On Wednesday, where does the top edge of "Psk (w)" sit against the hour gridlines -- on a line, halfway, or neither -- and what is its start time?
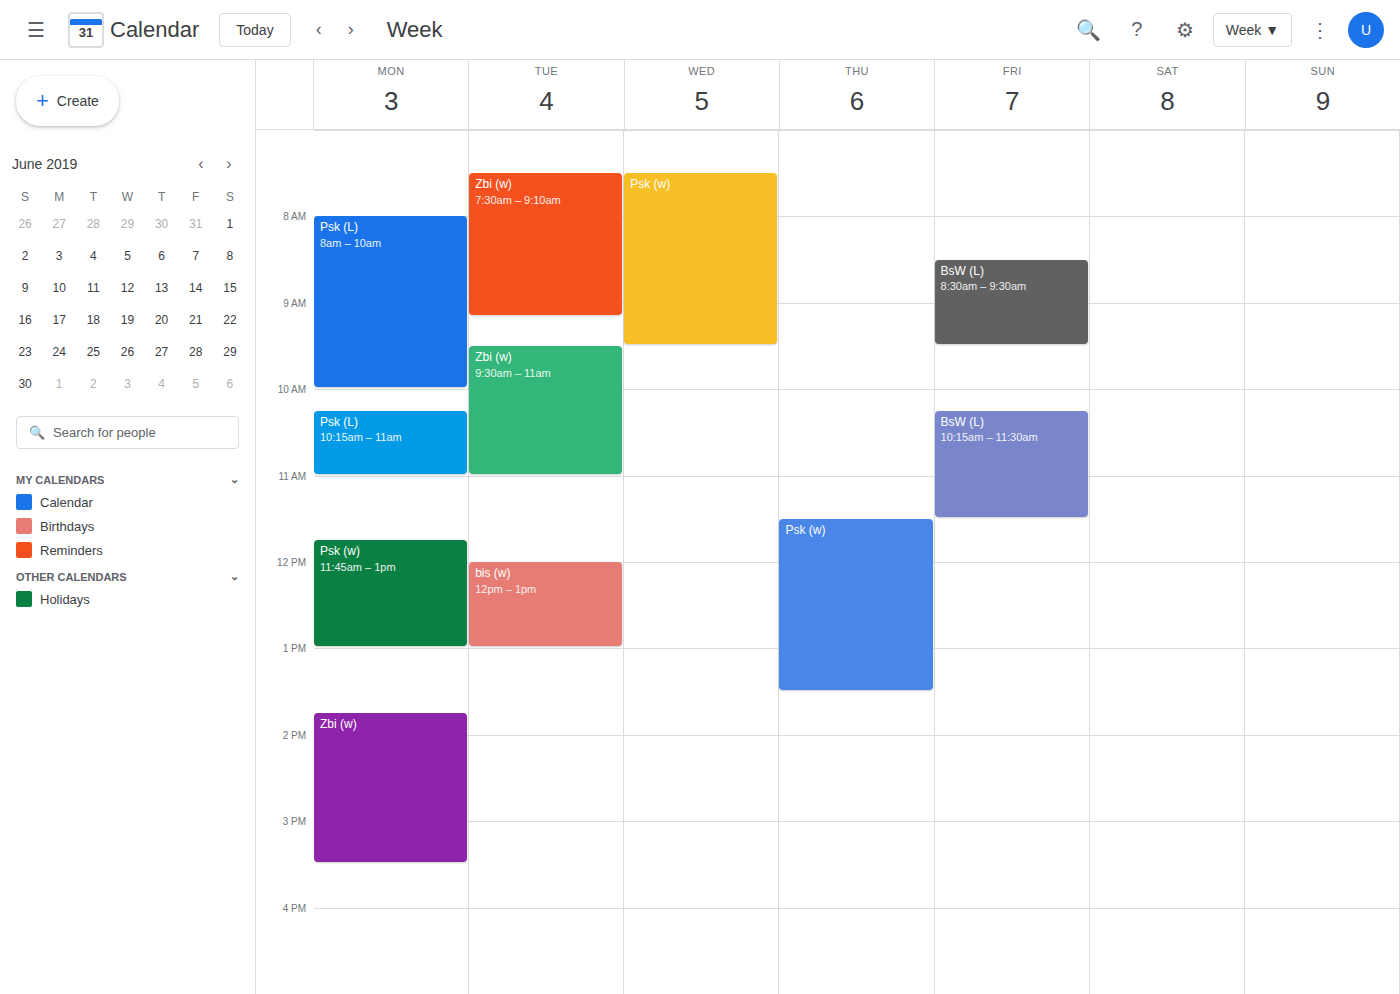
7:30 AM -- halfway between the 7 AM and 8 AM lines.